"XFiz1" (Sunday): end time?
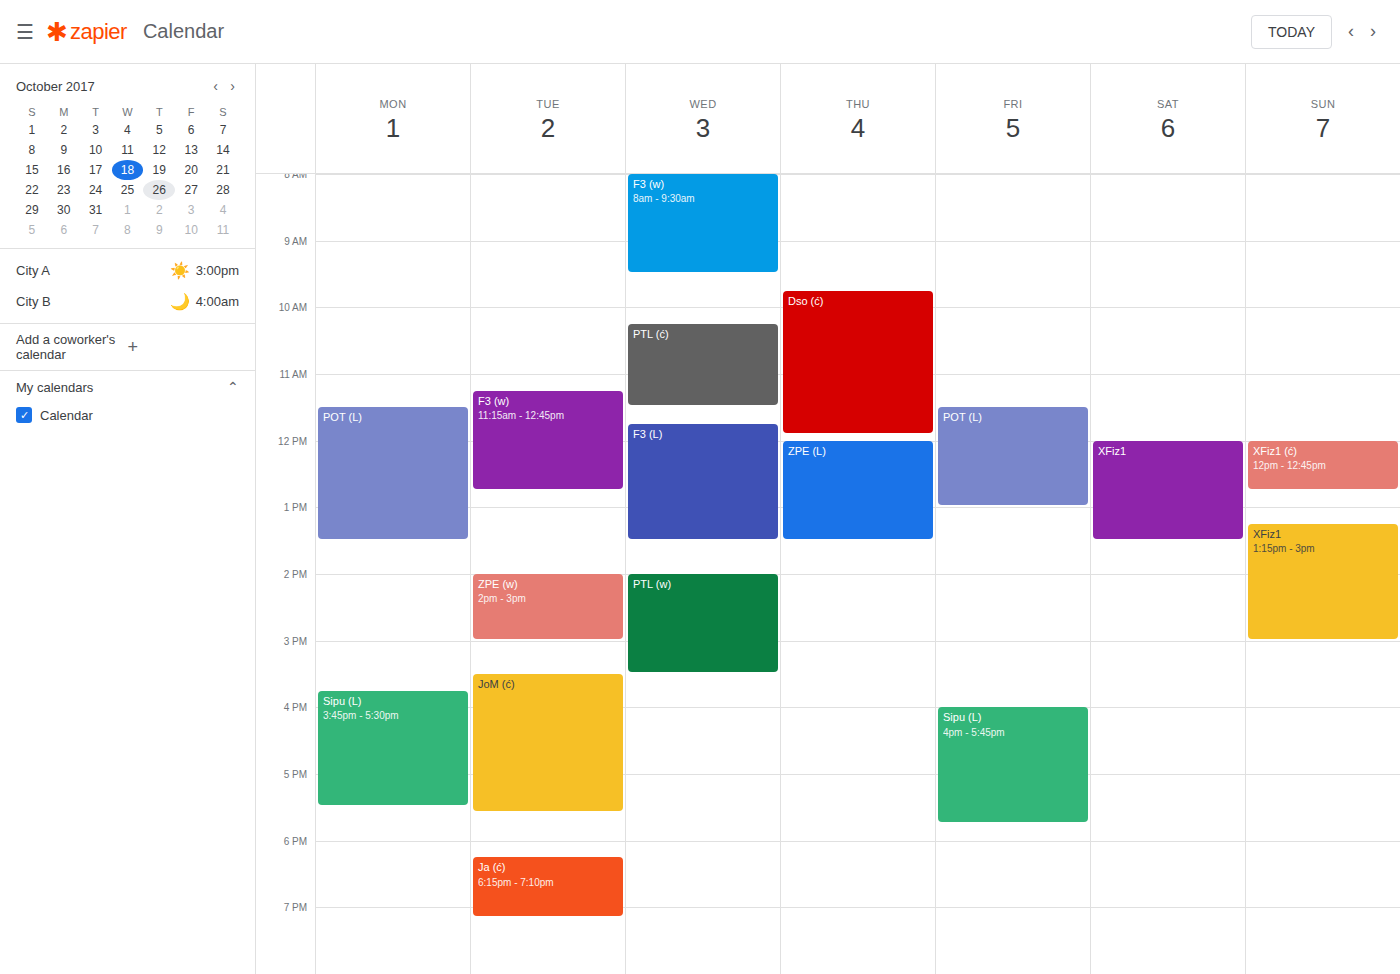
3:00 PM